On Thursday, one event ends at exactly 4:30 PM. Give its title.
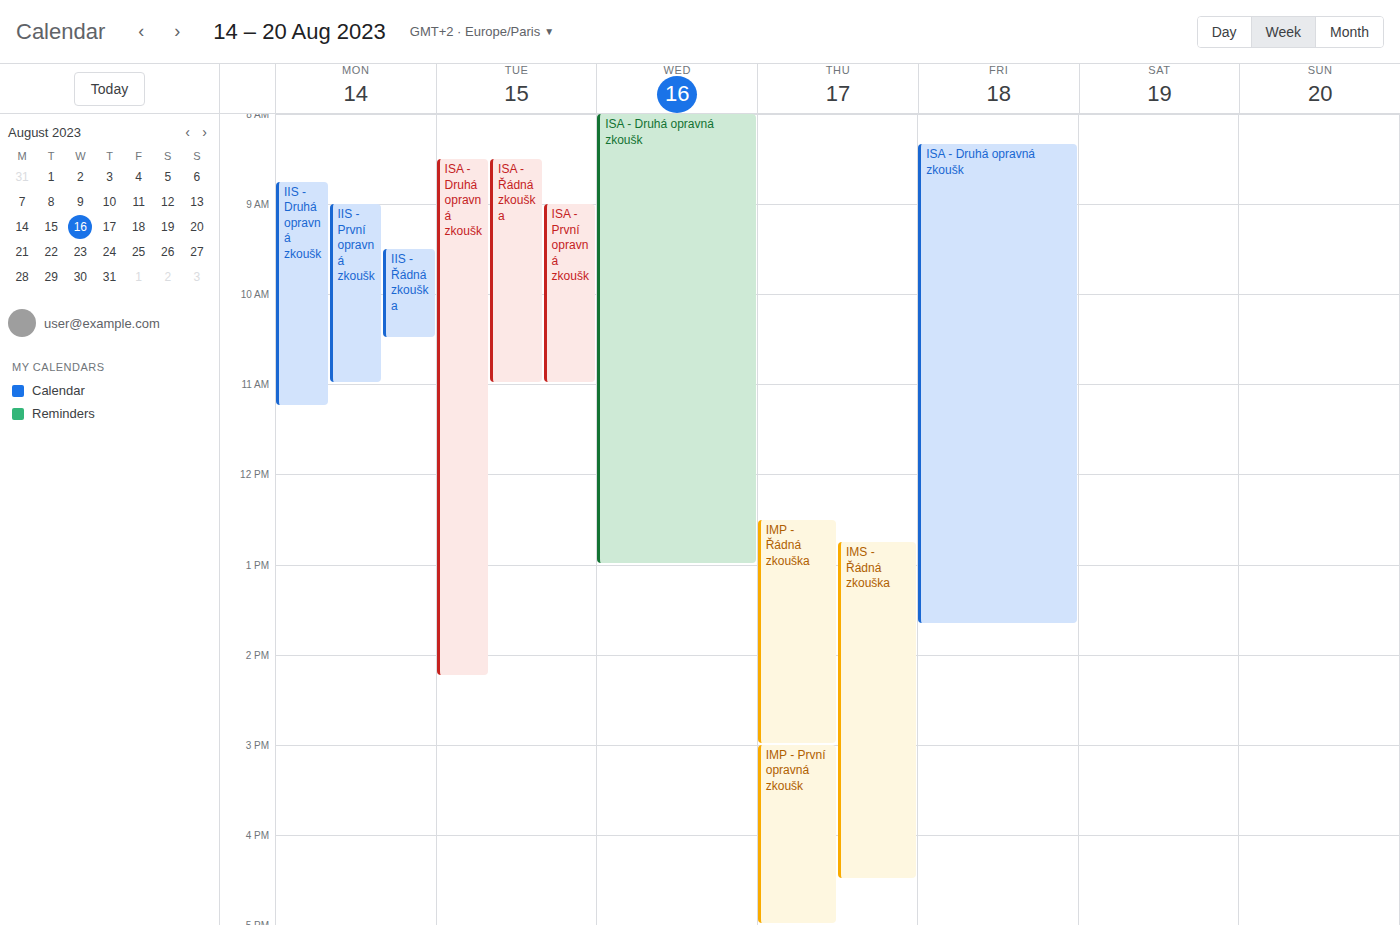
"IMS - Řádná zkouška"